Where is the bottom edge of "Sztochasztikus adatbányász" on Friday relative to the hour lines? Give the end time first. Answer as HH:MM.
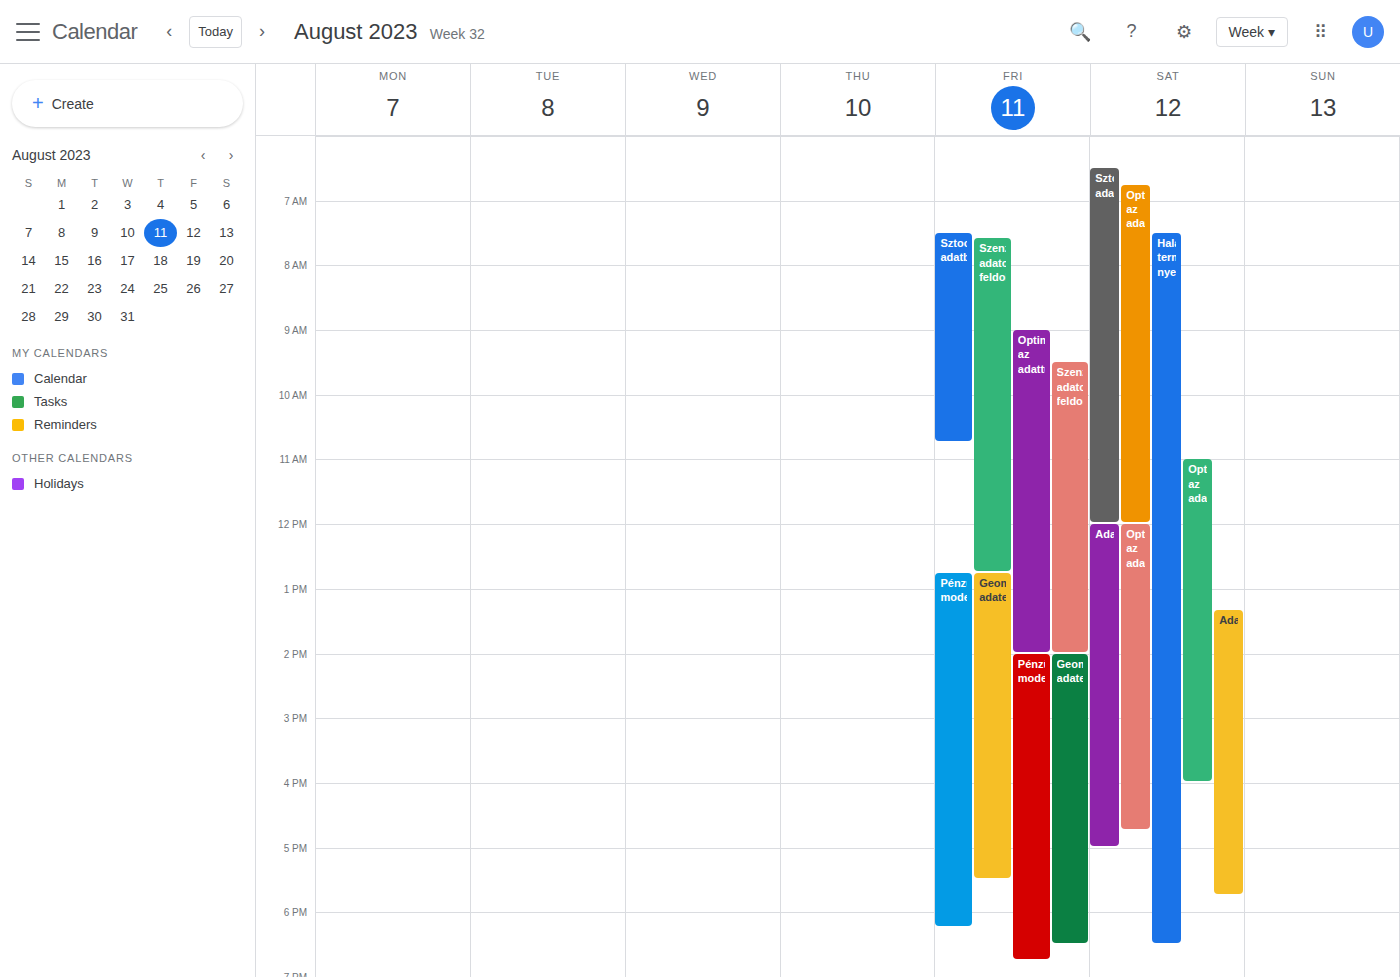
10:45 -- neither: three quarters of the way from the 10:00 line to the 11:00 line.